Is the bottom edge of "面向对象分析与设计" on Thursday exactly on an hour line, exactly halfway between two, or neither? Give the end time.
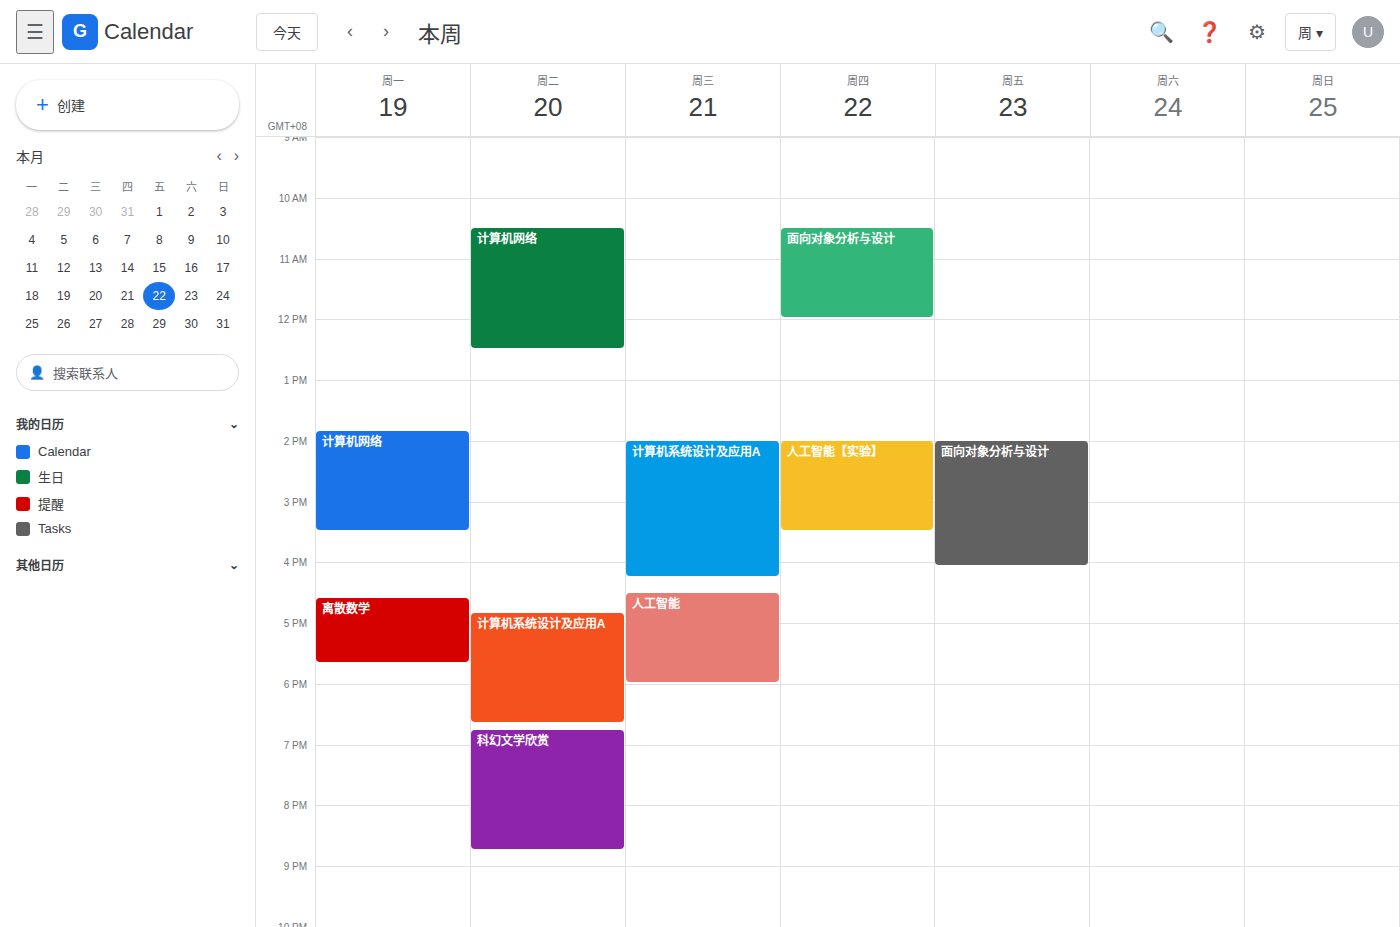
12:00 PM -- exactly on the 12 PM line.